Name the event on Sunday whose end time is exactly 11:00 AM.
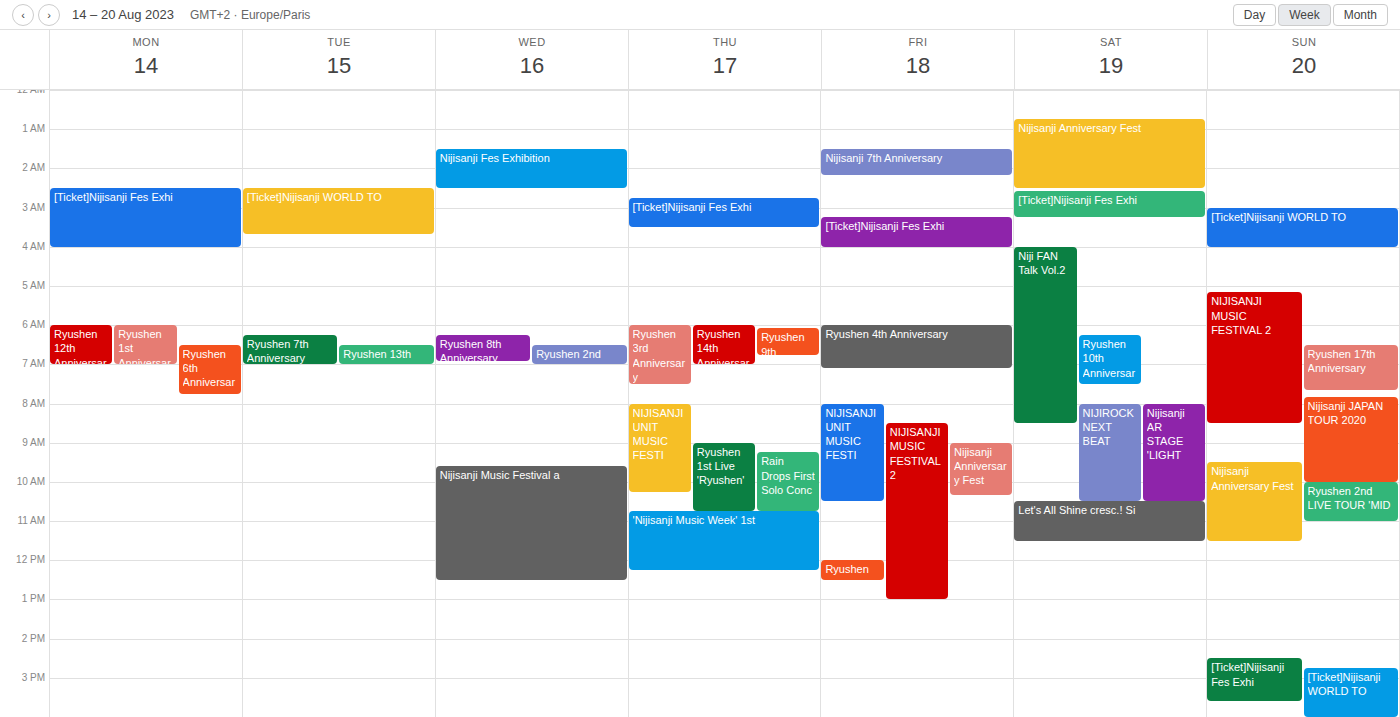
"Ryushen 2nd LIVE TOUR 'MID"